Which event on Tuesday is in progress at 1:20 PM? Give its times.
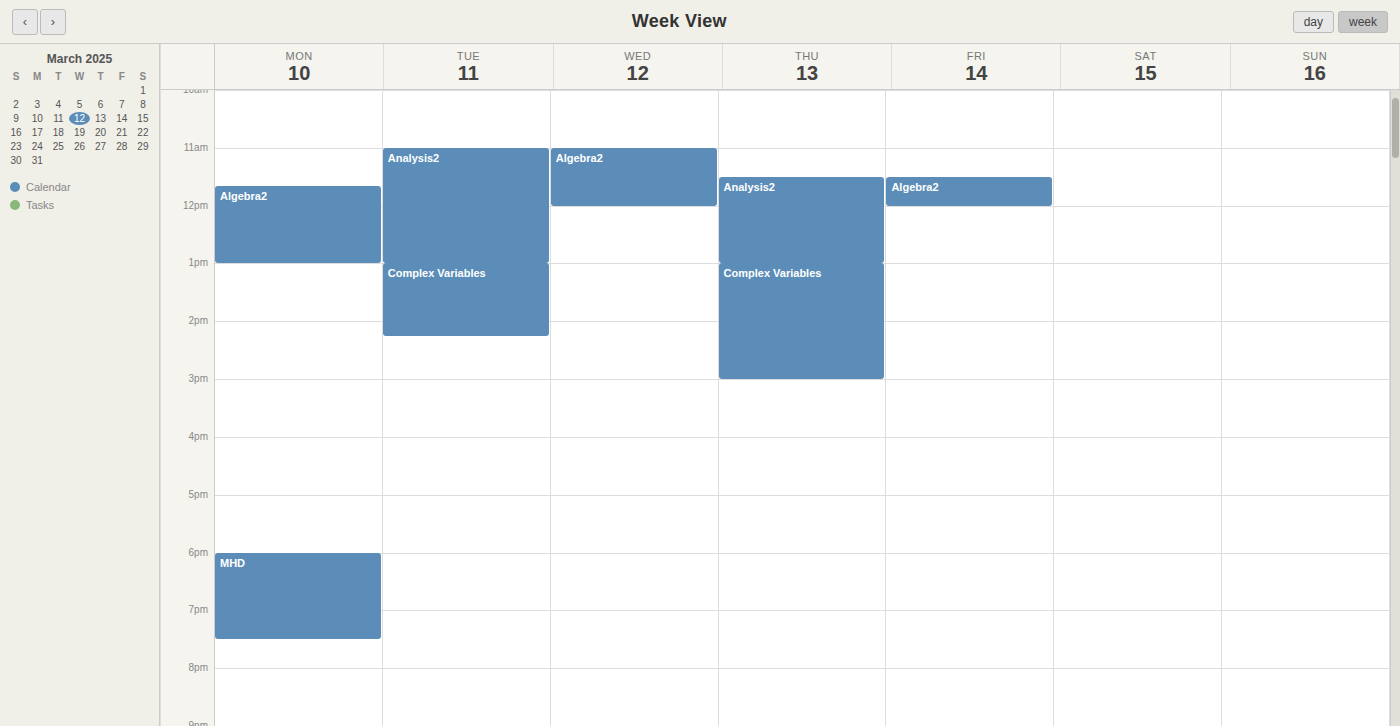
"Complex Variables", 1:00 PM to 2:15 PM